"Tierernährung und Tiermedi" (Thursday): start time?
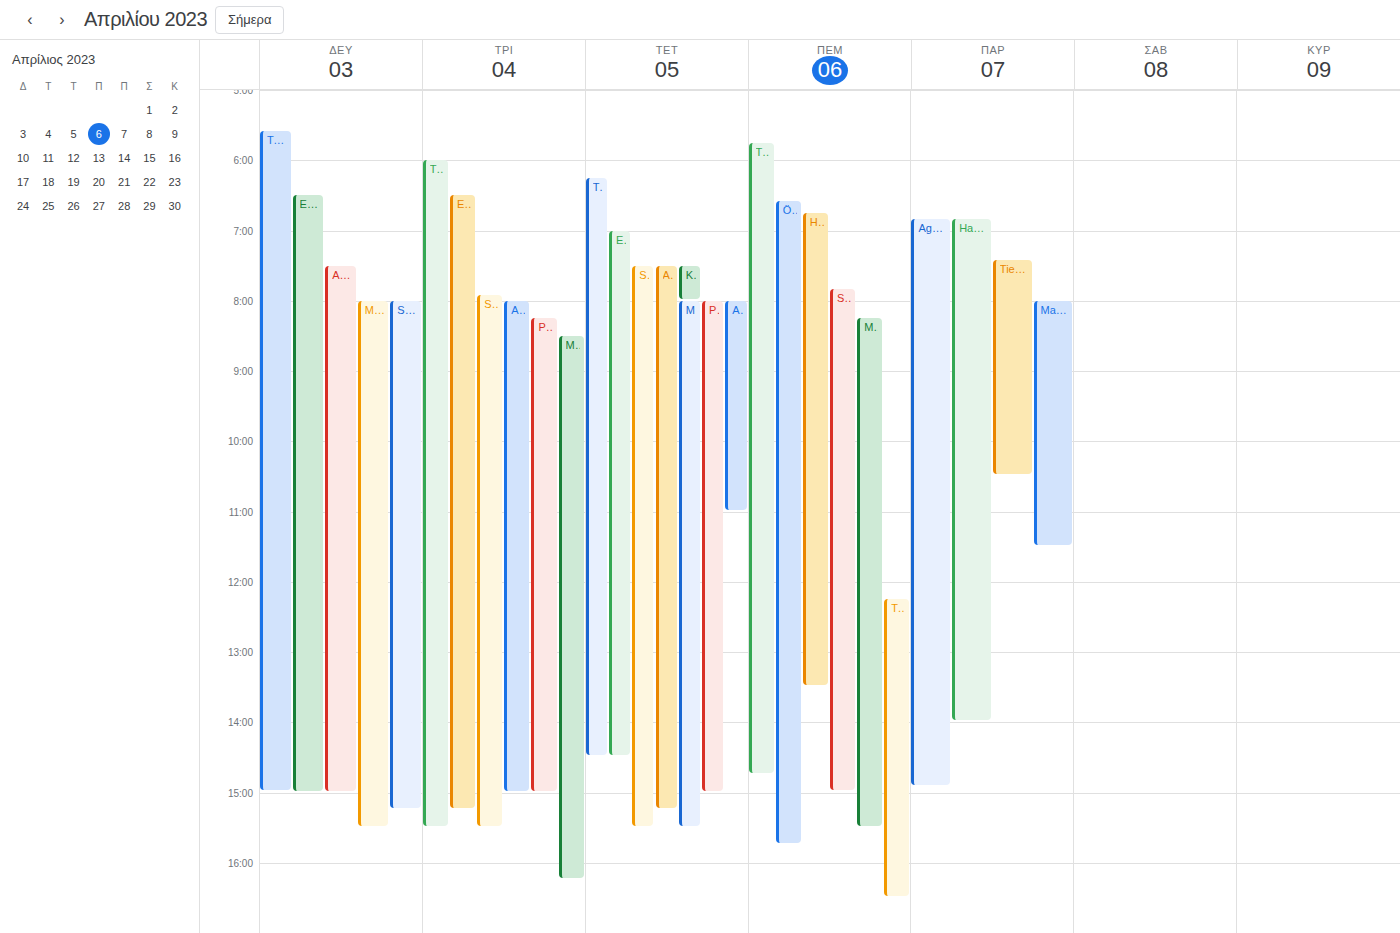
12:15 PM